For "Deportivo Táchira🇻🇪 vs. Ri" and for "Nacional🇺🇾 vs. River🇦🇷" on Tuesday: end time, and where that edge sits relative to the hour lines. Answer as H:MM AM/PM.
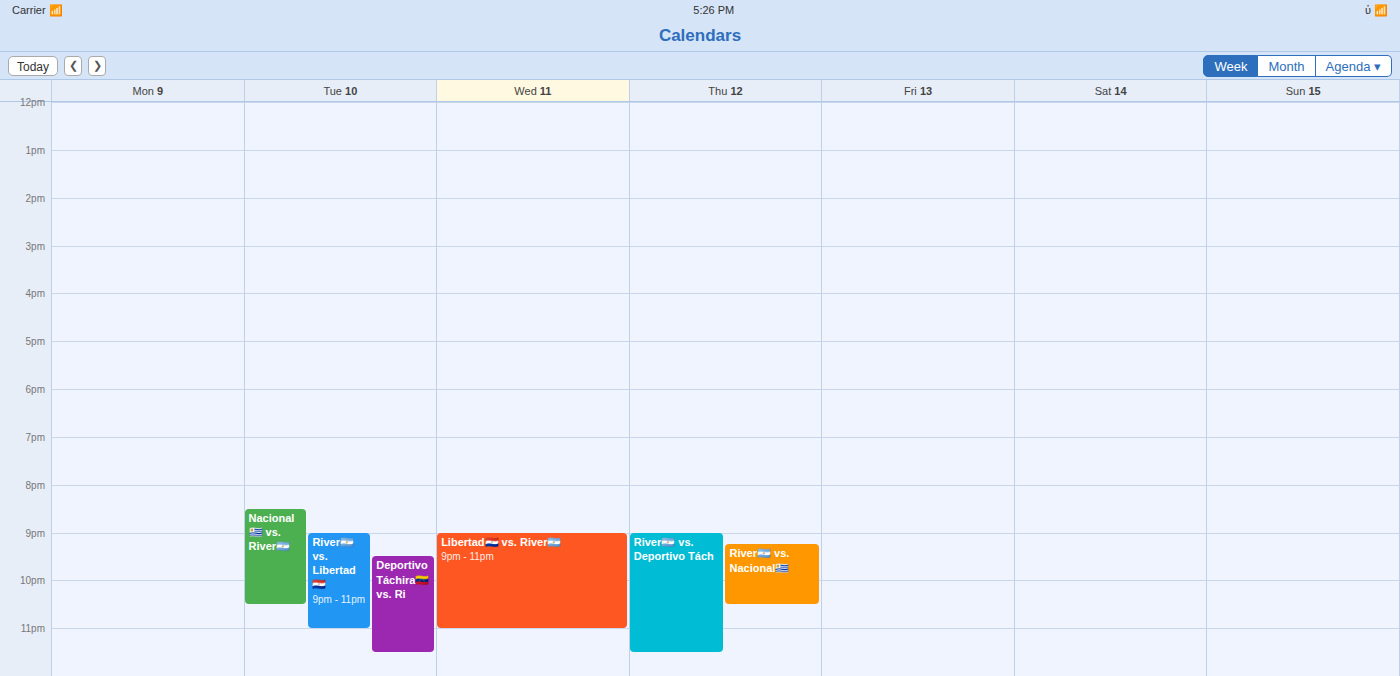
"Deportivo Táchira🇻🇪 vs. Ri": 11:30 PM, halfway between the 11 PM and 12 AM lines. "Nacional🇺🇾 vs. River🇦🇷": 10:30 PM, halfway between the 10 PM and 11 PM lines.